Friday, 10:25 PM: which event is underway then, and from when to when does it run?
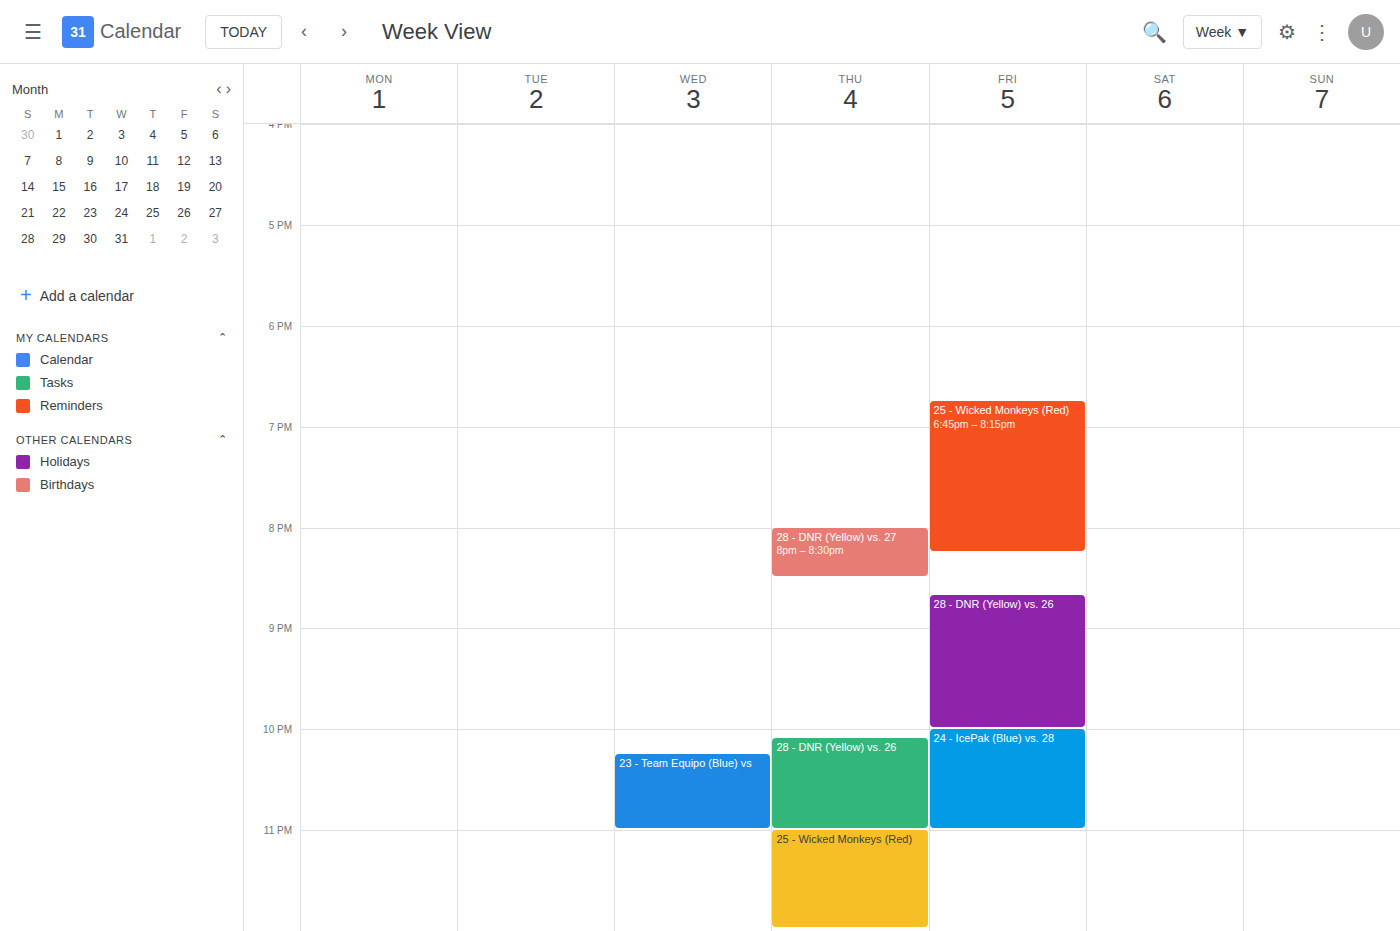
"24 - IcePak (Blue) vs. 28", 10:00 PM to 11:00 PM